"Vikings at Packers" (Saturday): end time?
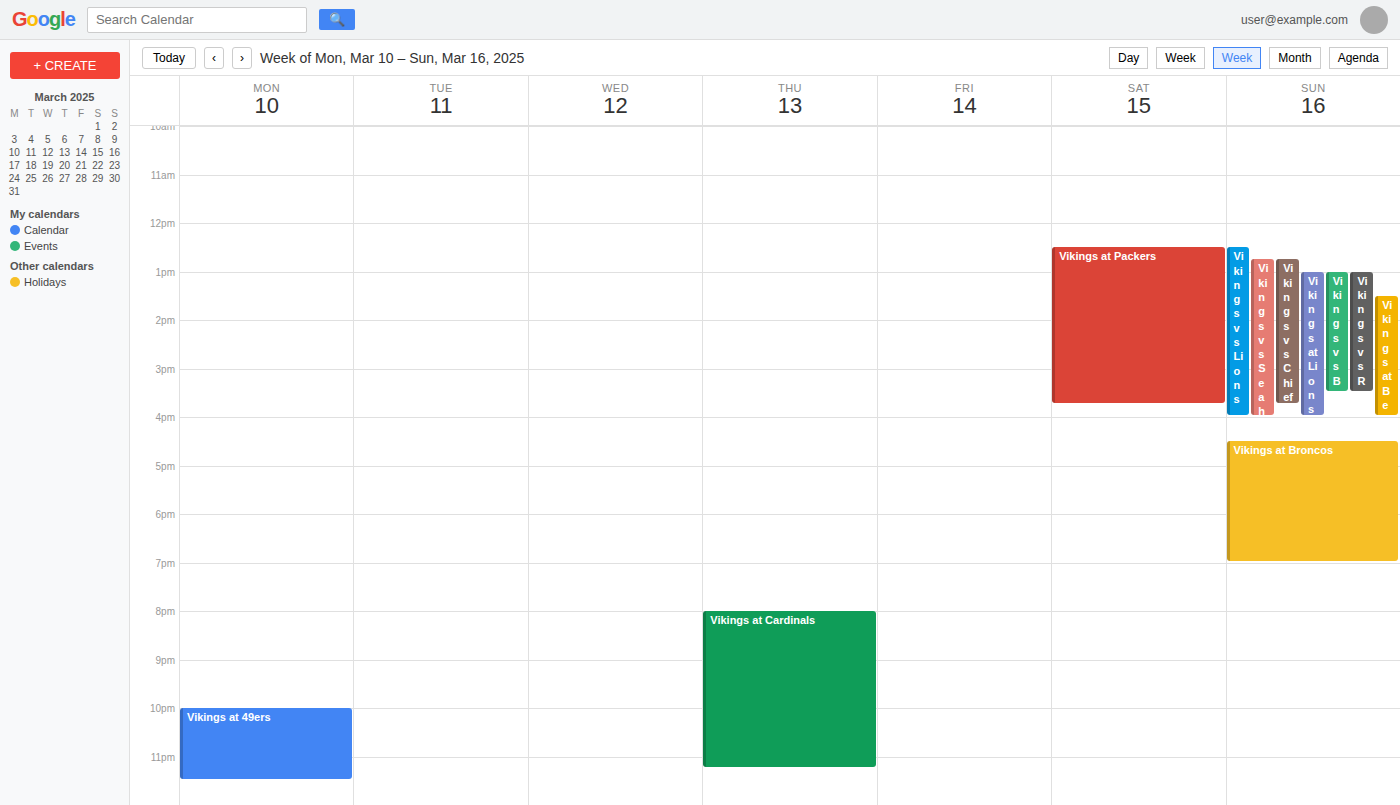
3:45 PM